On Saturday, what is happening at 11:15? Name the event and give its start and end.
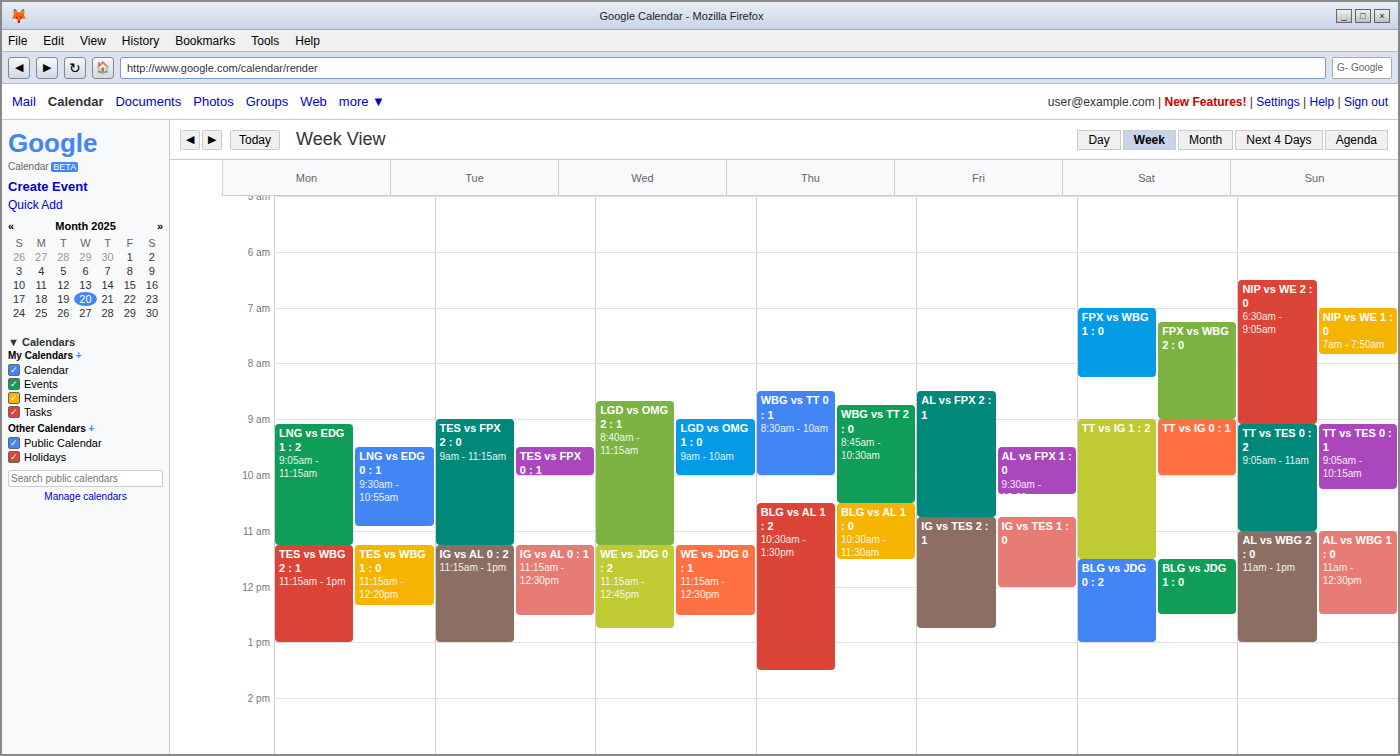
"TT vs IG 1 : 2", 09:00 to 11:30